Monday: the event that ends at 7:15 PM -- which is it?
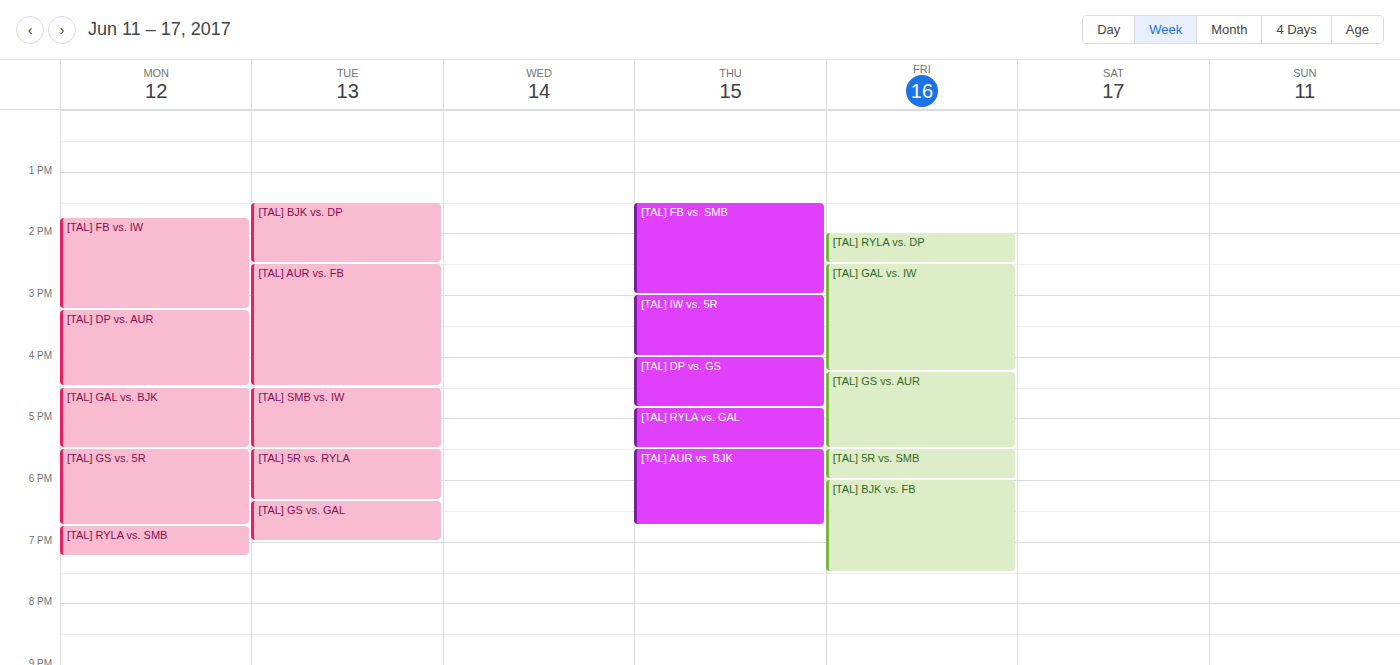
"[TAL] RYLA vs. SMB"